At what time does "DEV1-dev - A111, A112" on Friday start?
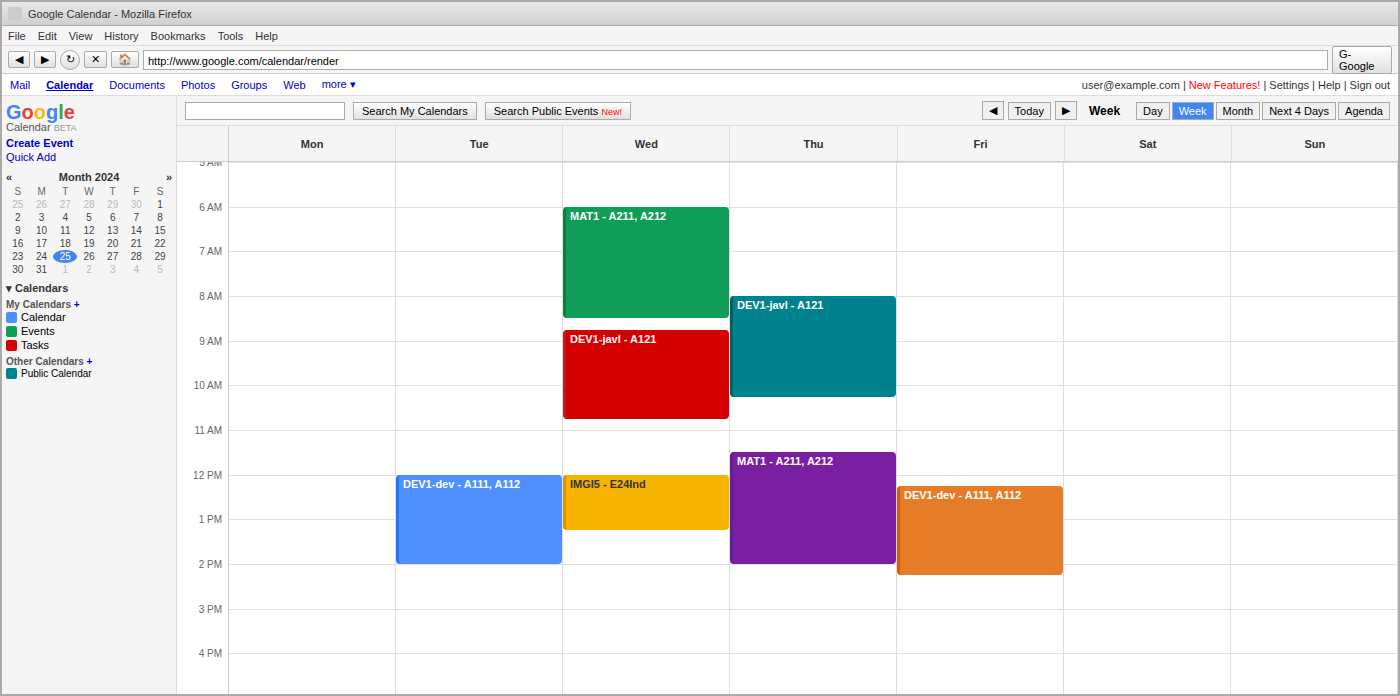
12:15 PM